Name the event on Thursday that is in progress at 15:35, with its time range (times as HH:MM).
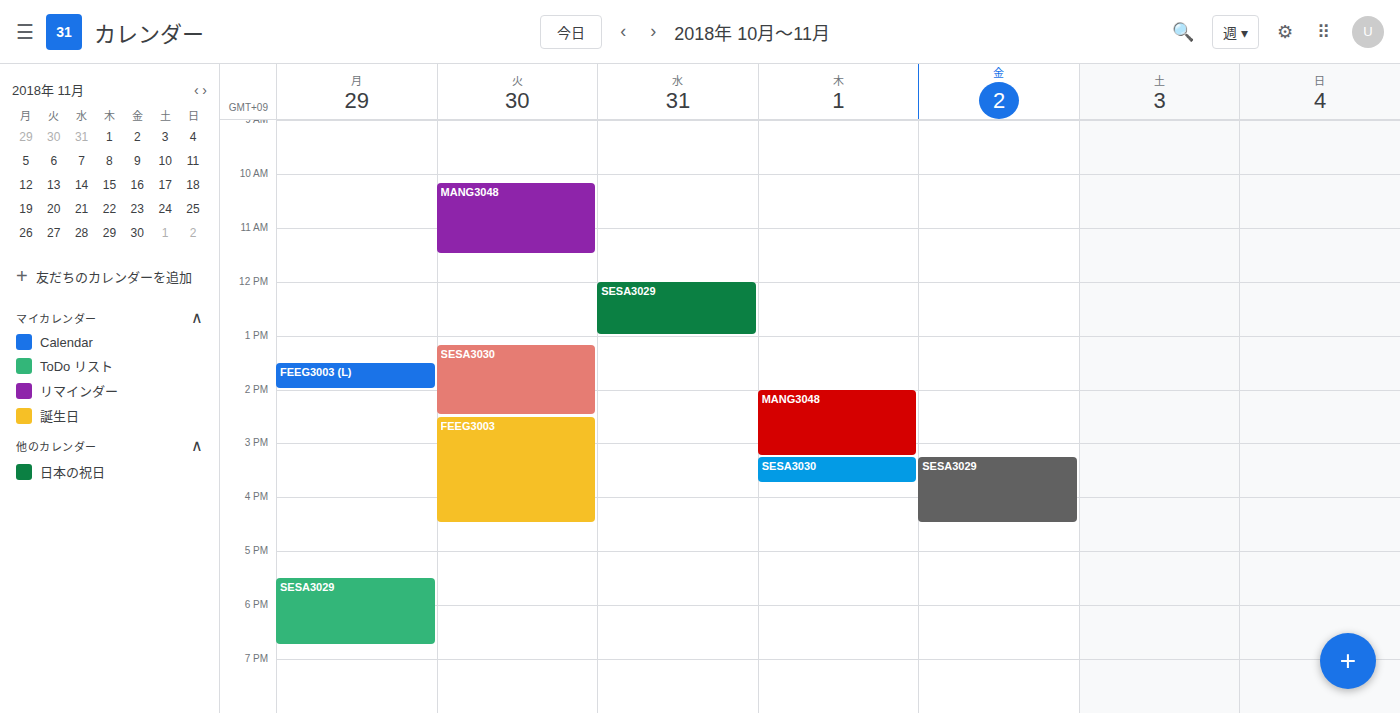
"SESA3030", 15:15 to 15:45